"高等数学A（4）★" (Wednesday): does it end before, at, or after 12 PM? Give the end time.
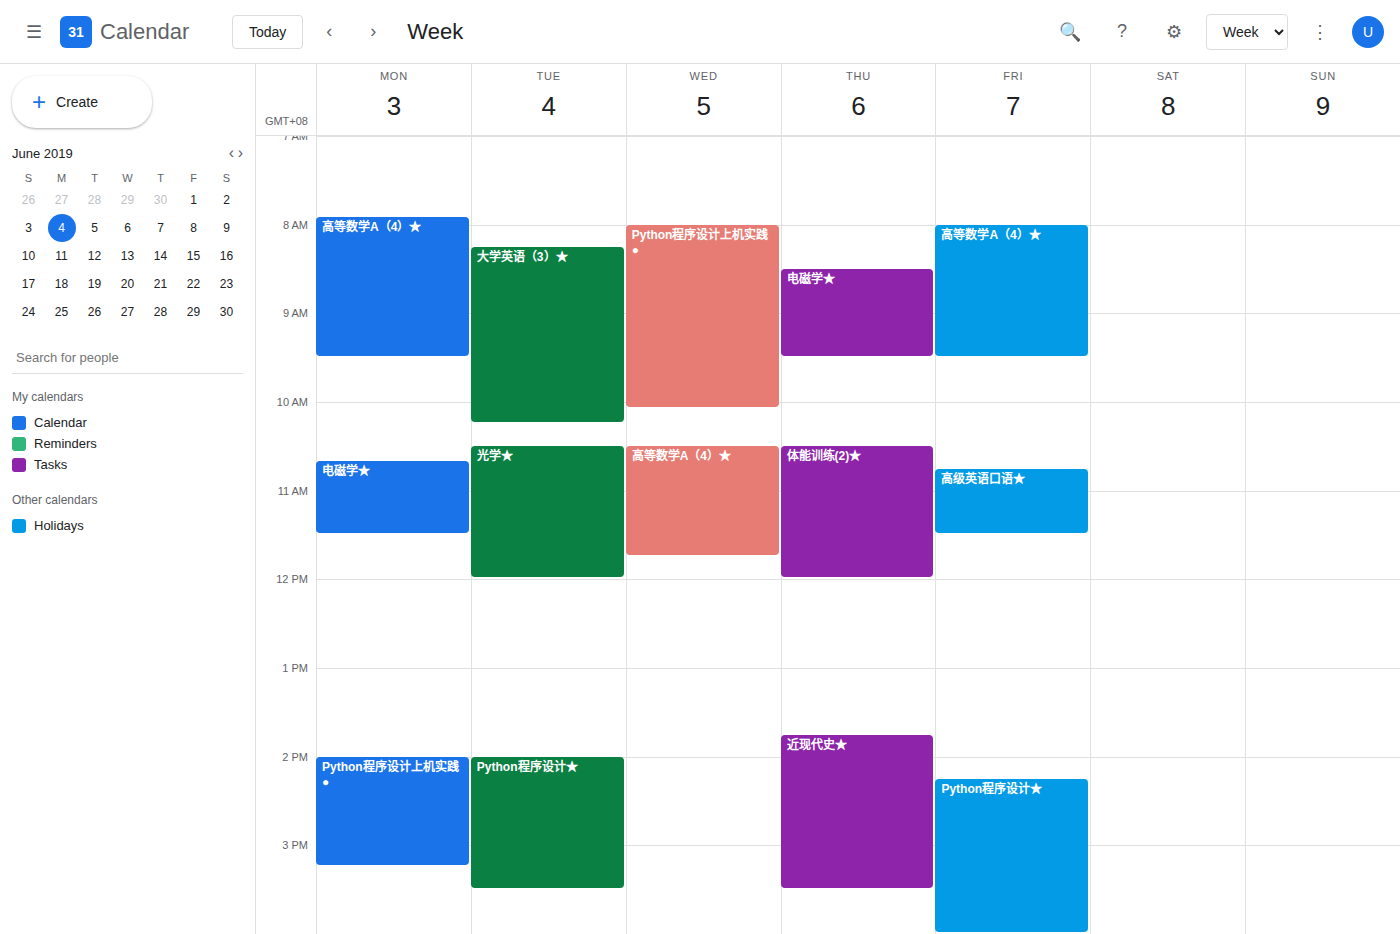
11:45 AM -- before 12 PM, 15 minutes above the 12 PM line.